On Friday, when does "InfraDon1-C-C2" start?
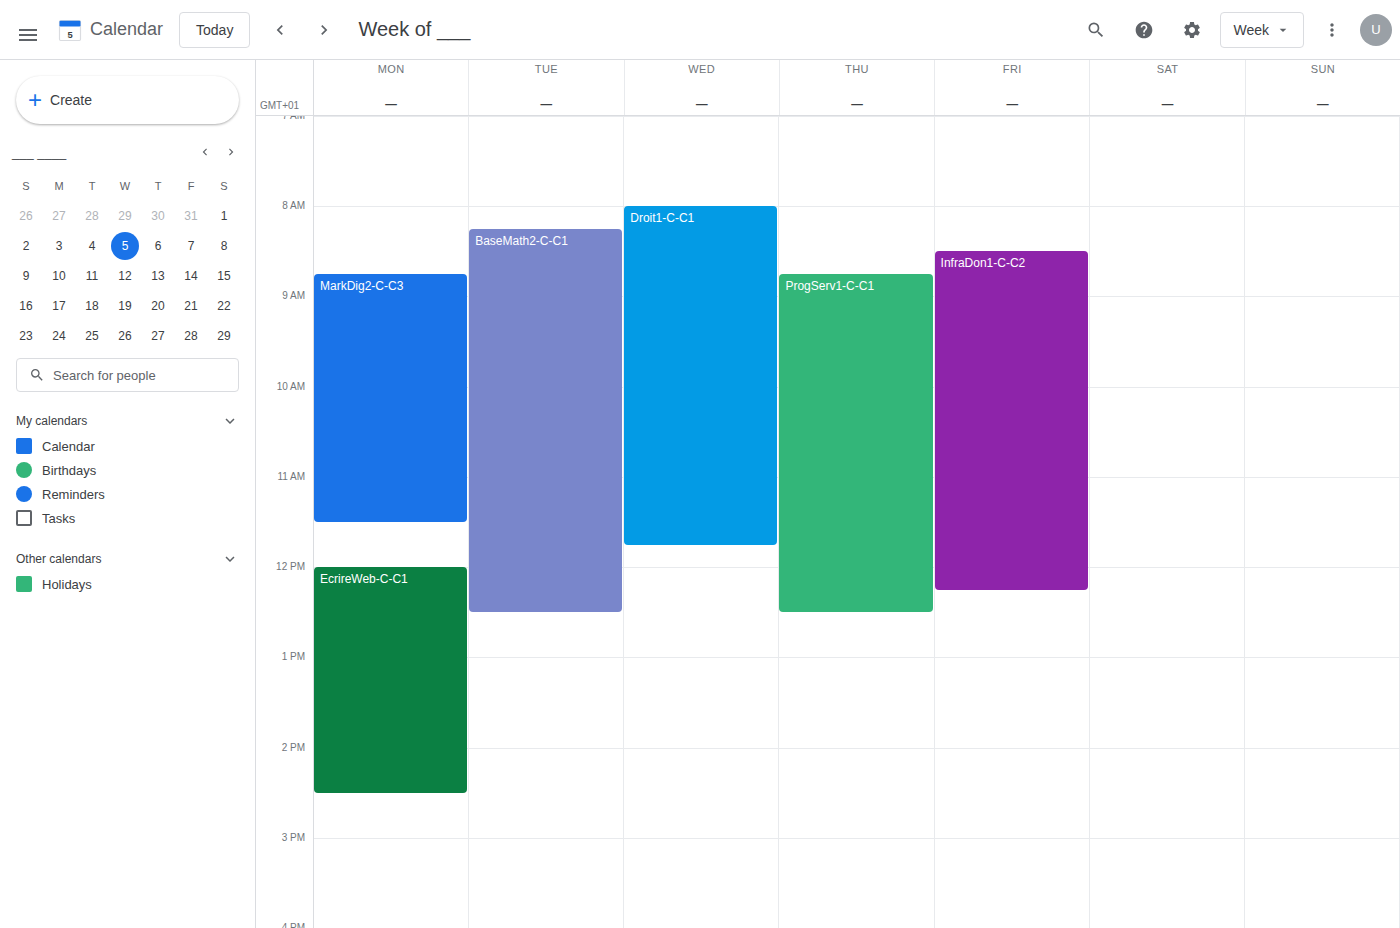
8:30 AM